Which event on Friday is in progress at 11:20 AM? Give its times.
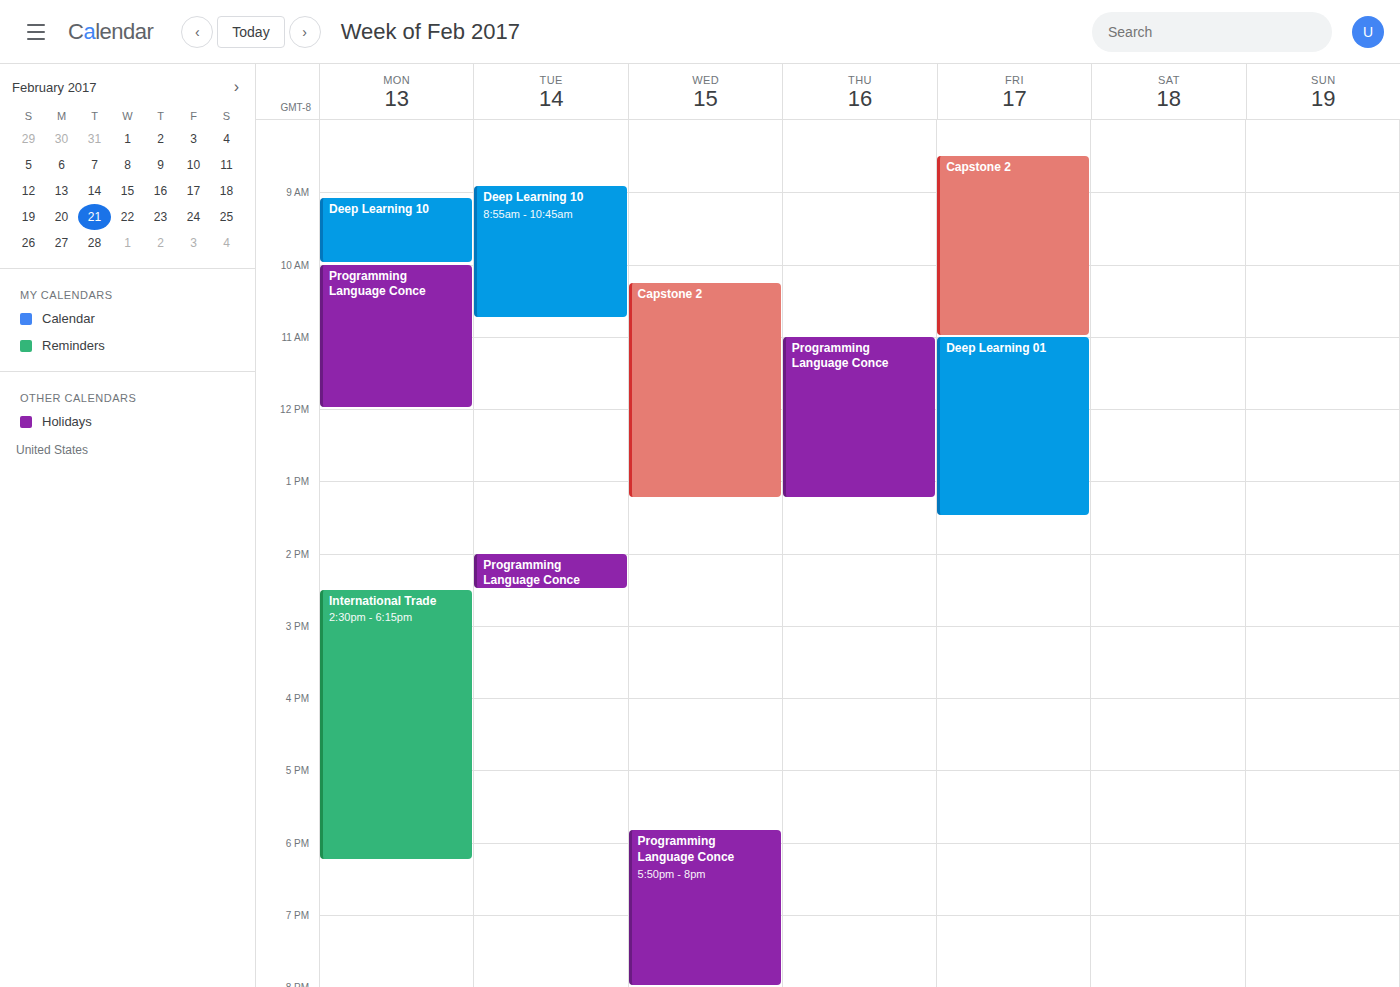
"Deep Learning 01", 11:00 AM to 1:30 PM